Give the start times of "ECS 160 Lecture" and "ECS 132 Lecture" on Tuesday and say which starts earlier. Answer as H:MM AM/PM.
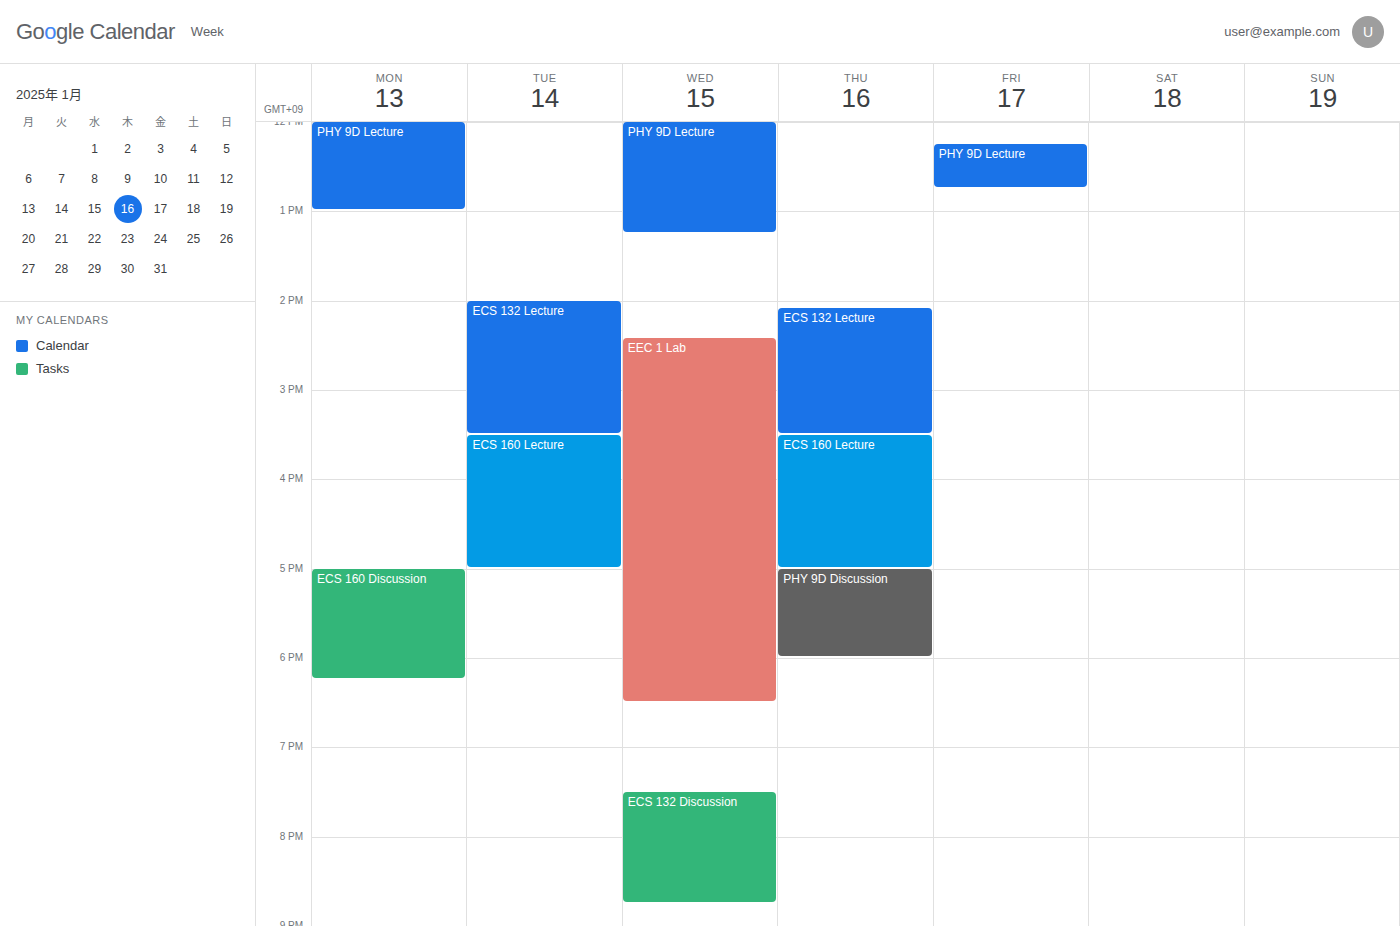
"ECS 132 Lecture" 2:00 PM; "ECS 160 Lecture" 3:30 PM.